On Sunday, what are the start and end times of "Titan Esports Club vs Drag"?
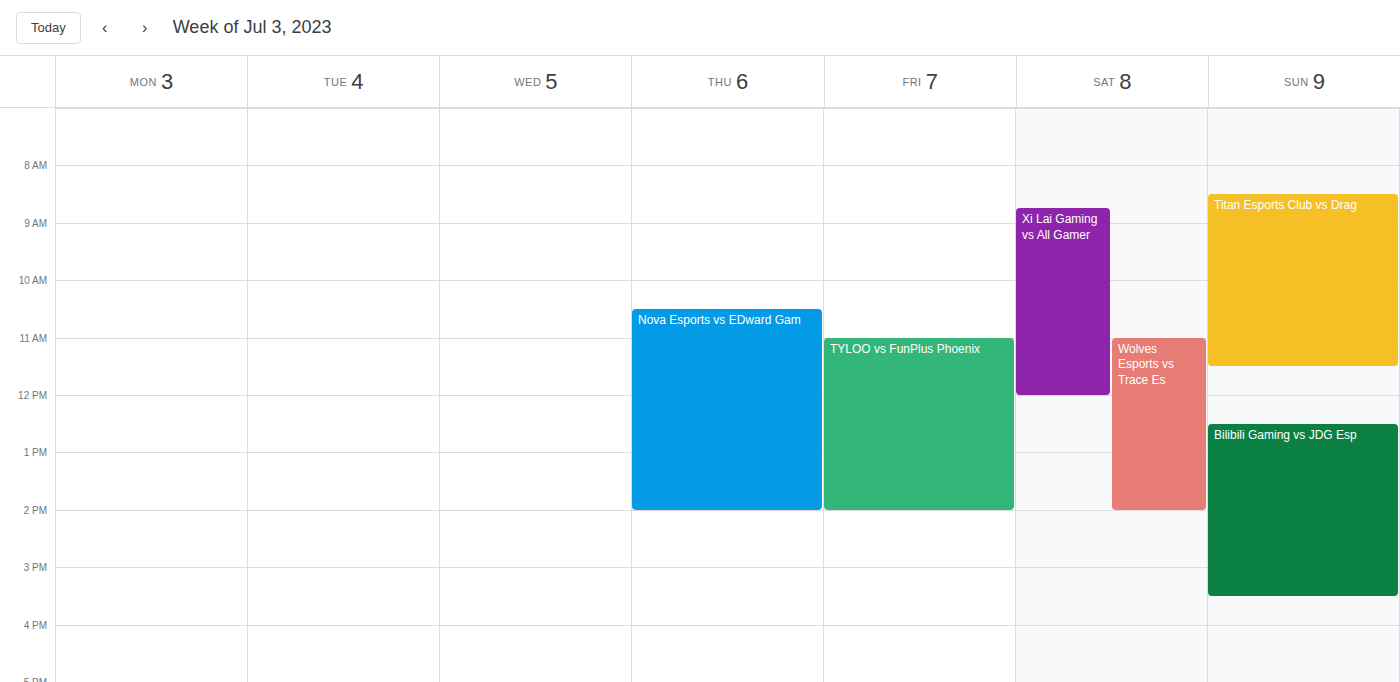
8:30 AM to 11:30 AM